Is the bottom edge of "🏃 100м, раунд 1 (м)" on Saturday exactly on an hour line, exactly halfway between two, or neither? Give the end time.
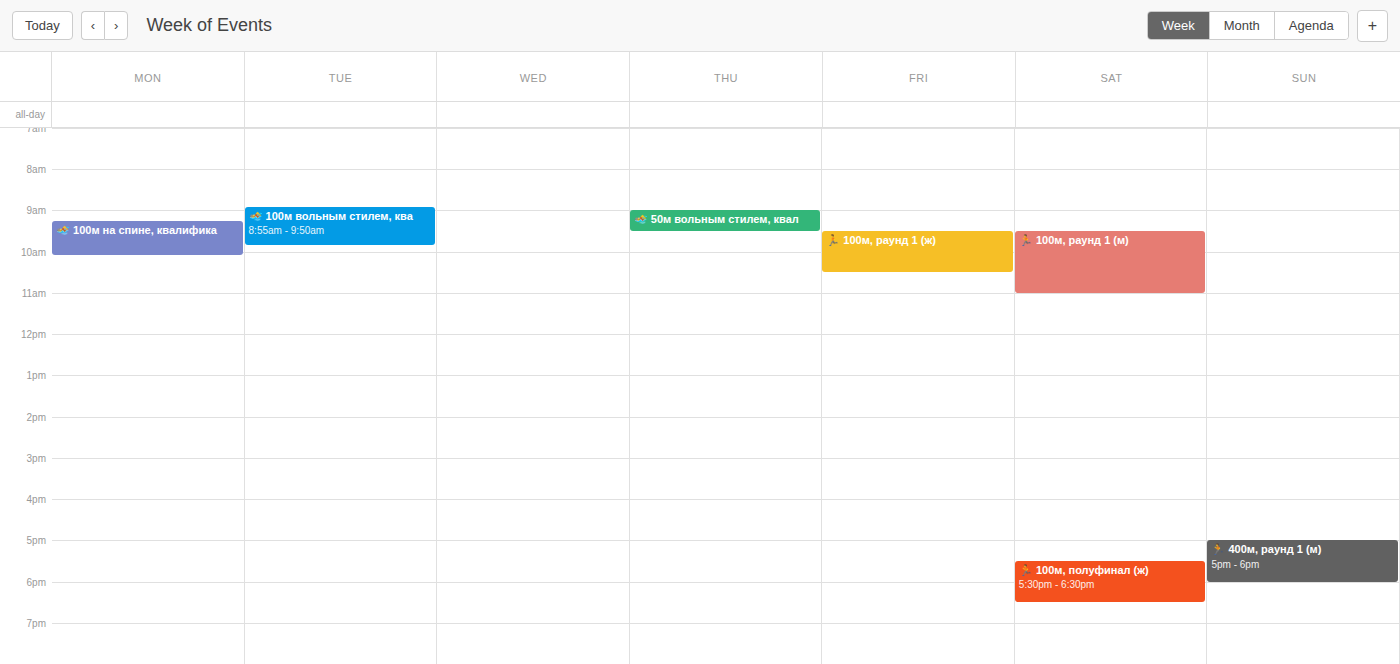
11:00 AM -- exactly on the 11 AM line.